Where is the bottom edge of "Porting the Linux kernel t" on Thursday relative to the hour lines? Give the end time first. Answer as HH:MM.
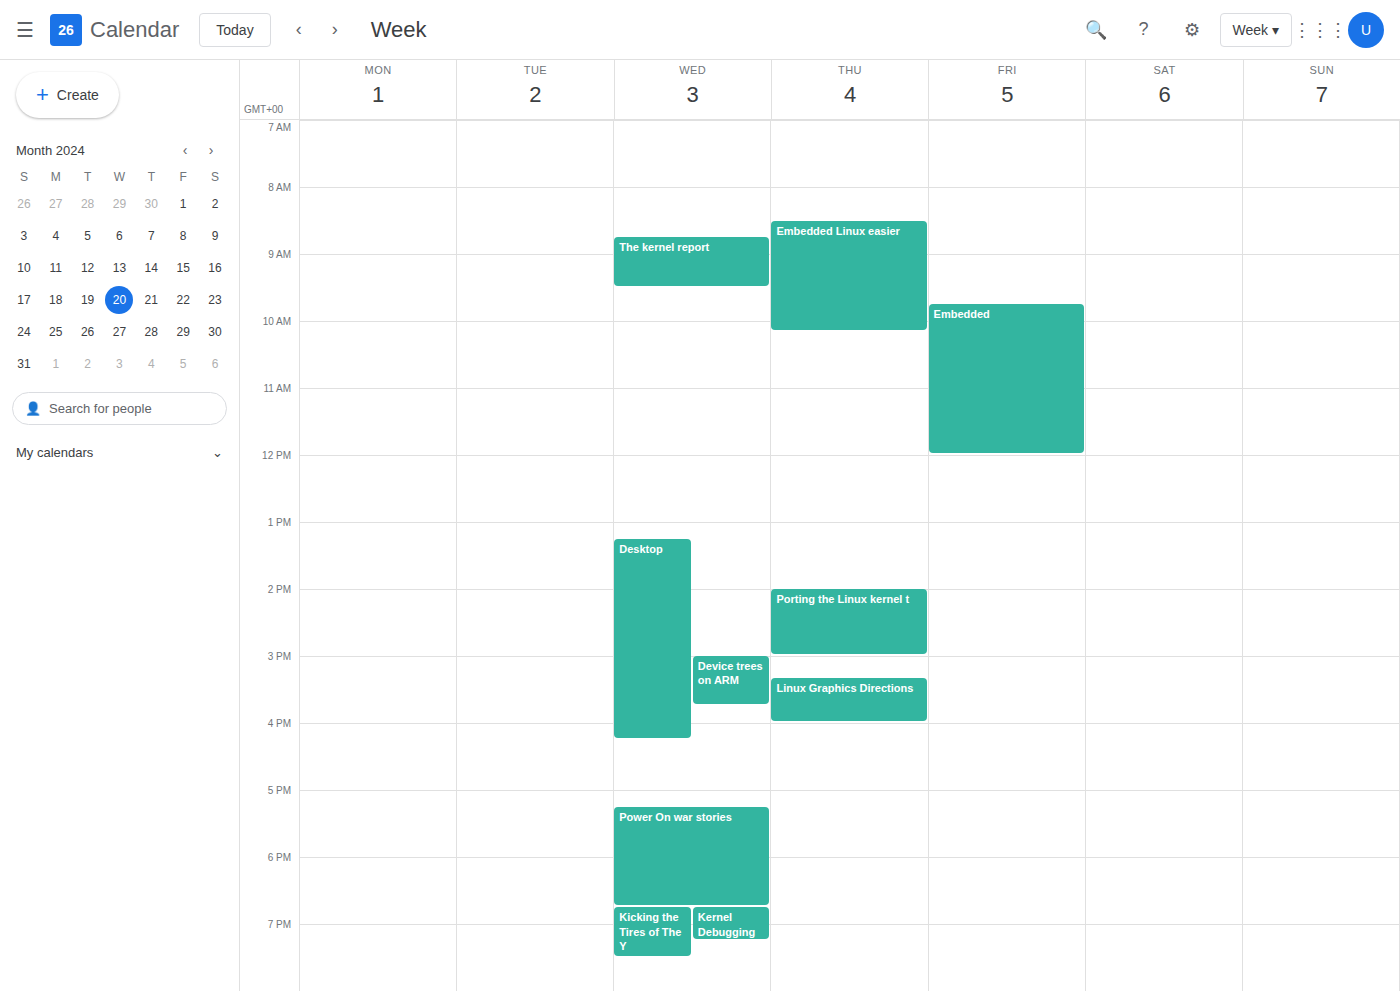
15:00 -- exactly on the 15:00 line.